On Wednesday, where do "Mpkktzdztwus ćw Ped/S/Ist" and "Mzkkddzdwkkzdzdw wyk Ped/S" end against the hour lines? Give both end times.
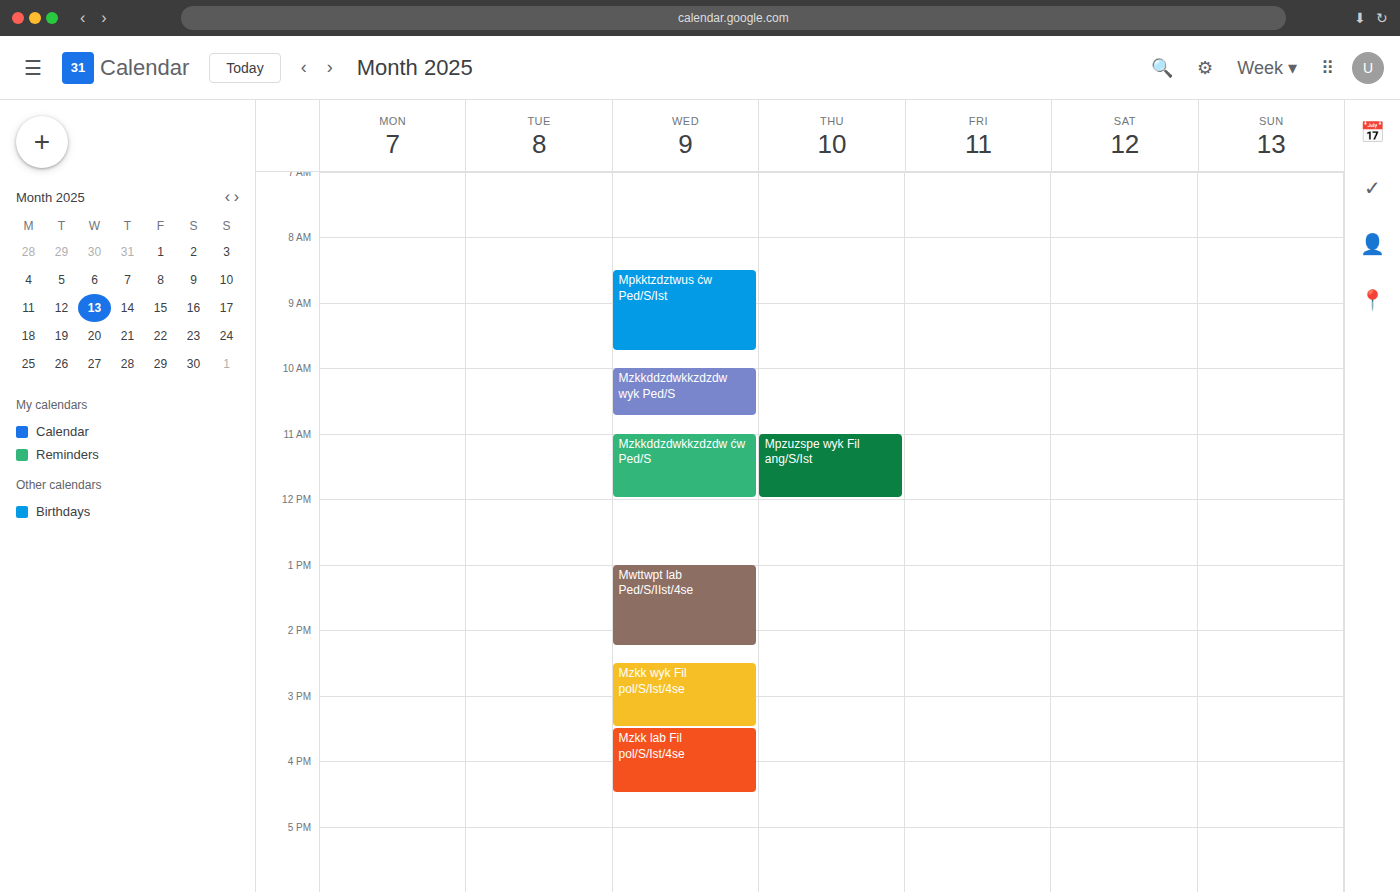
"Mpkktzdztwus ćw Ped/S/Ist": 9:45 AM, neither: three quarters of the way from the 9 AM line to the 10 AM line. "Mzkkddzdwkkzdzdw wyk Ped/S": 10:45 AM, neither: three quarters of the way from the 10 AM line to the 11 AM line.